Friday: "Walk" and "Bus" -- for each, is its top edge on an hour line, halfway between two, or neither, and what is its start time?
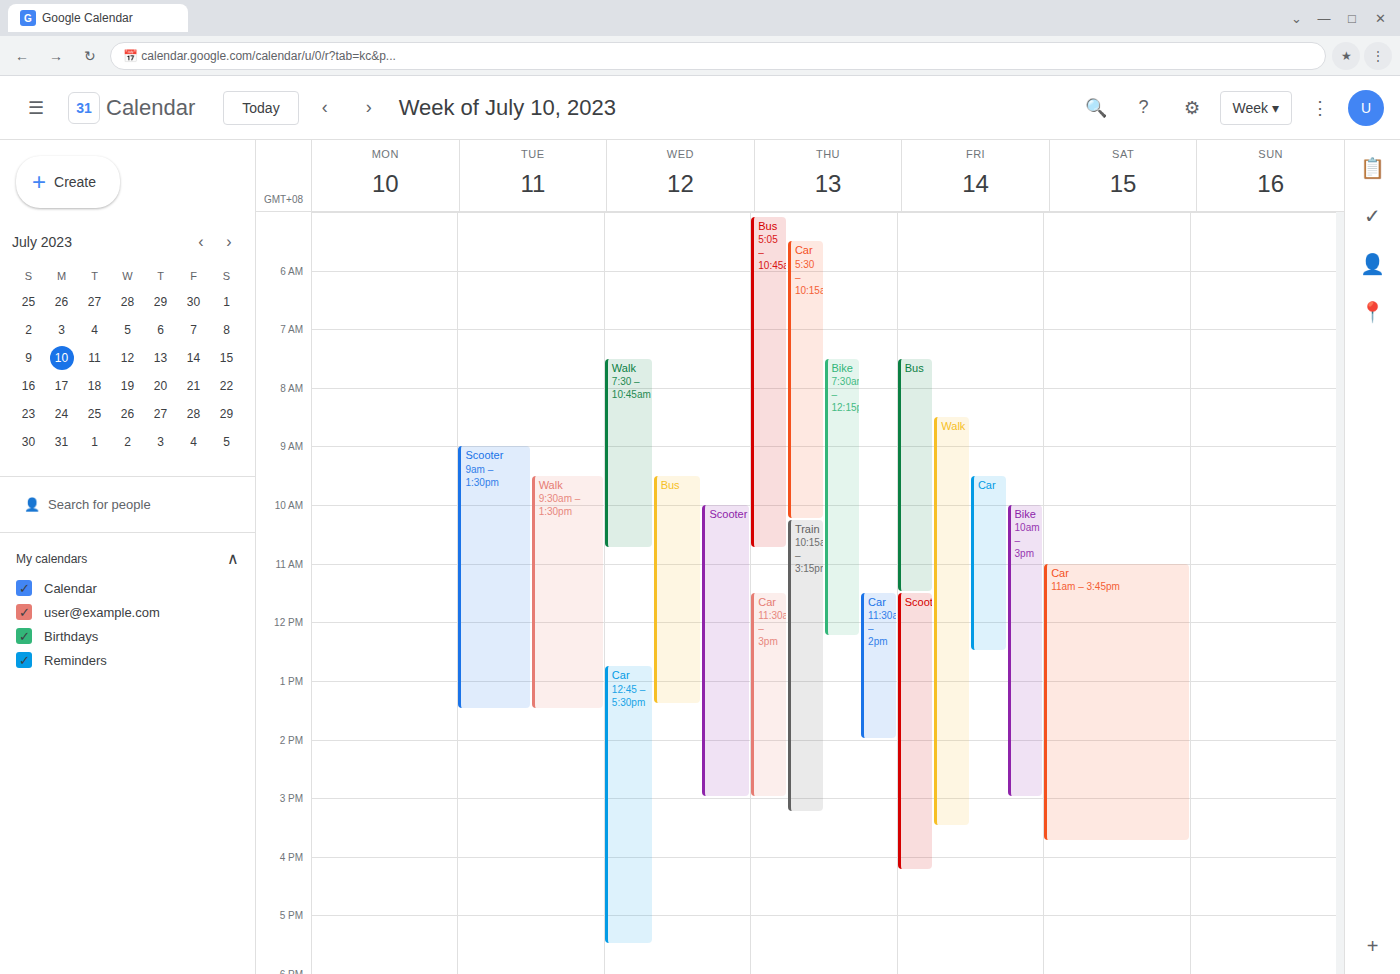
"Walk": 8:30 AM, halfway between the 8 AM and 9 AM lines. "Bus": 7:30 AM, halfway between the 7 AM and 8 AM lines.